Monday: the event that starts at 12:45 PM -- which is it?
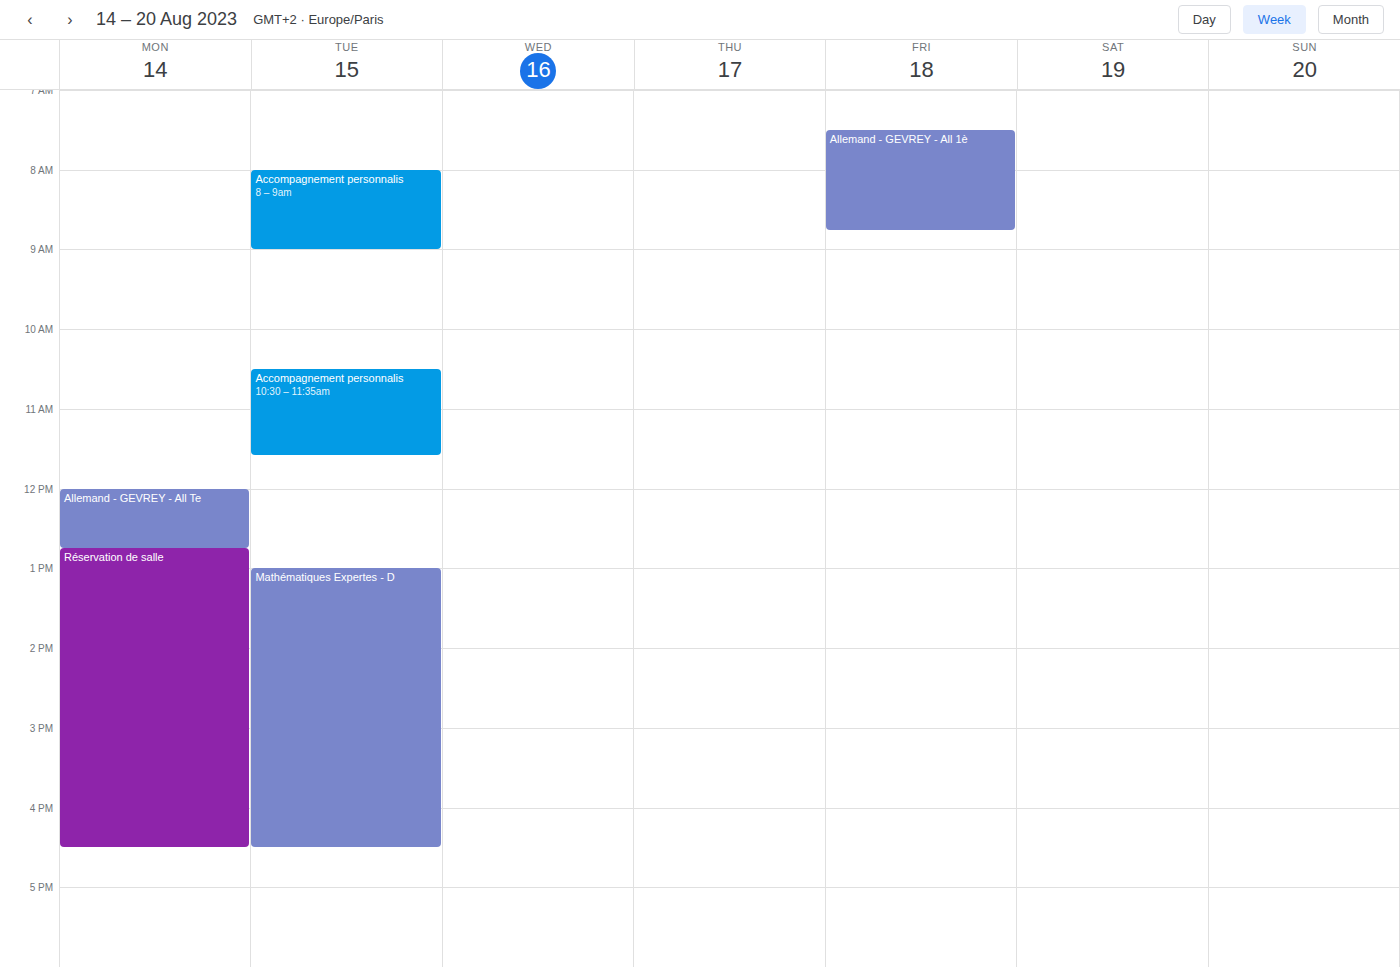
"Réservation de salle"